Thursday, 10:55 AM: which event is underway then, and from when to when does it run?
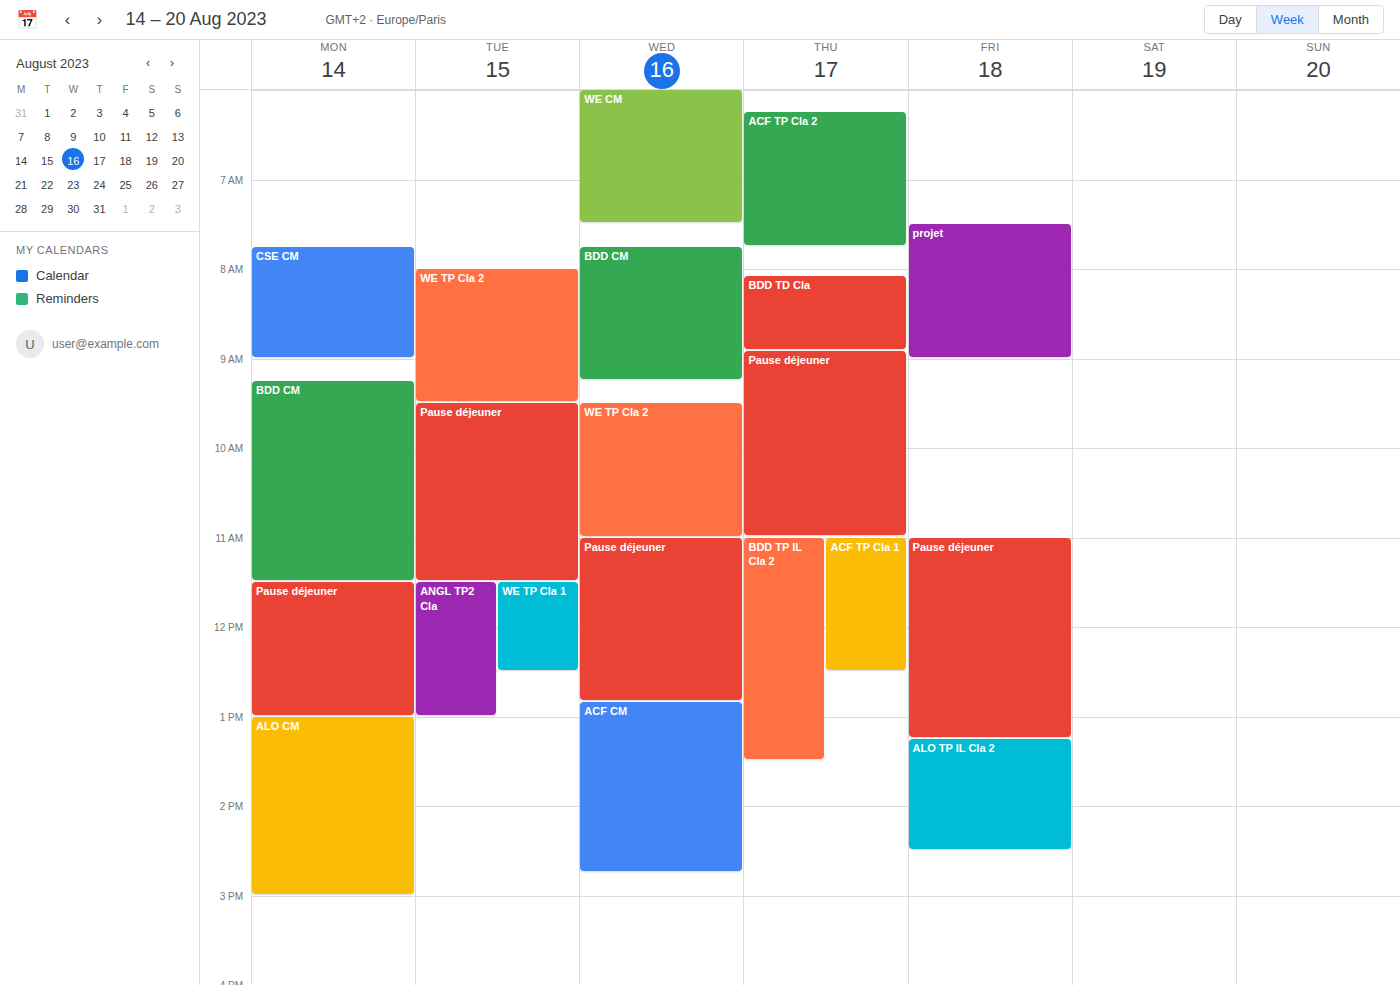
"Pause déjeuner", 8:55 AM to 11:00 AM